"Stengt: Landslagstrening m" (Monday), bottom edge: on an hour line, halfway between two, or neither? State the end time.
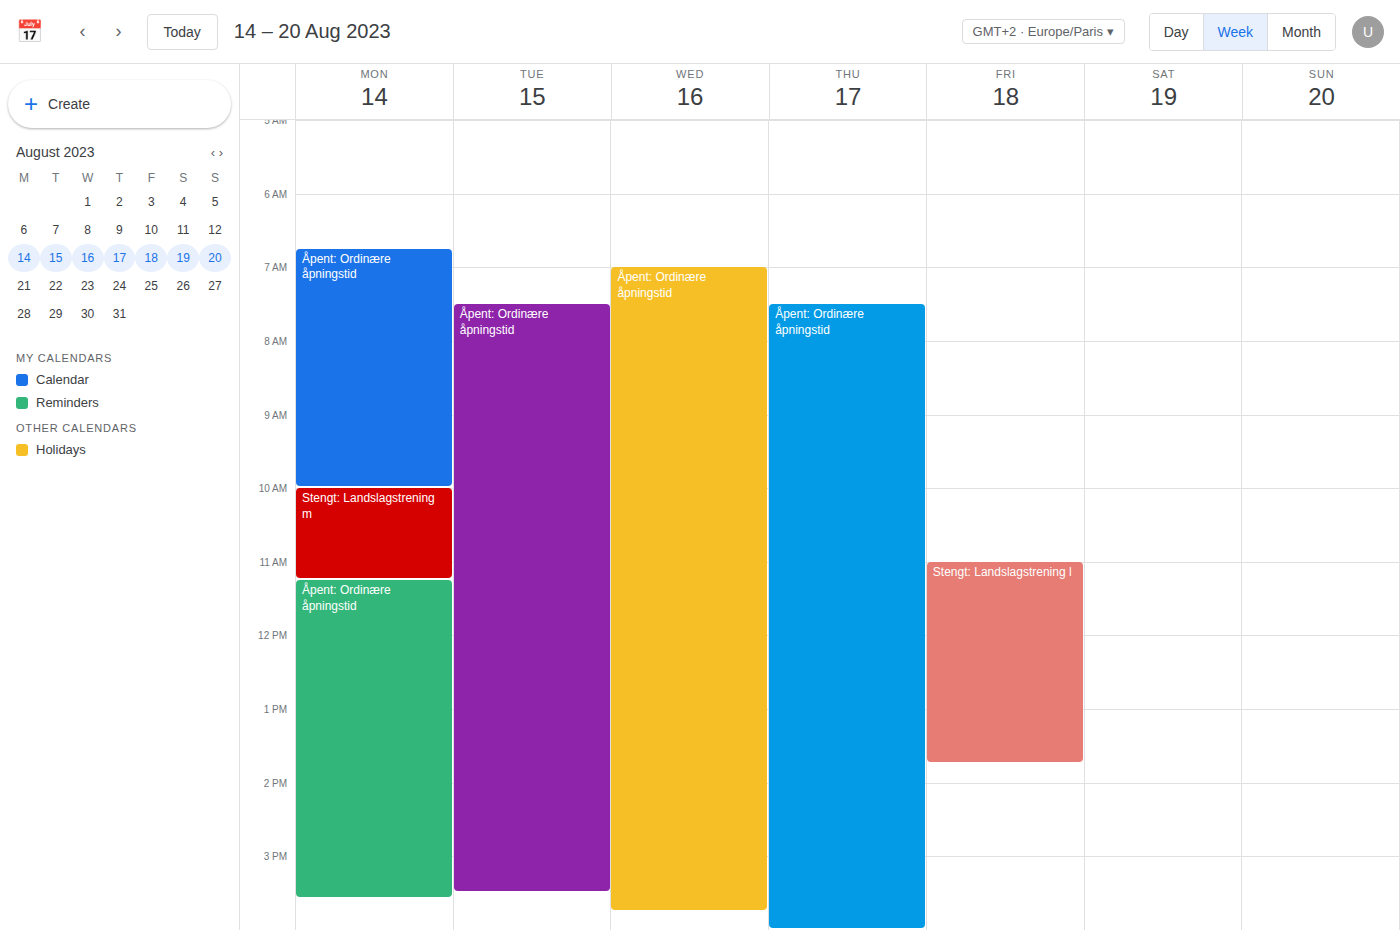
11:15 AM -- neither: a quarter of the way from the 11 AM line to the 12 PM line.